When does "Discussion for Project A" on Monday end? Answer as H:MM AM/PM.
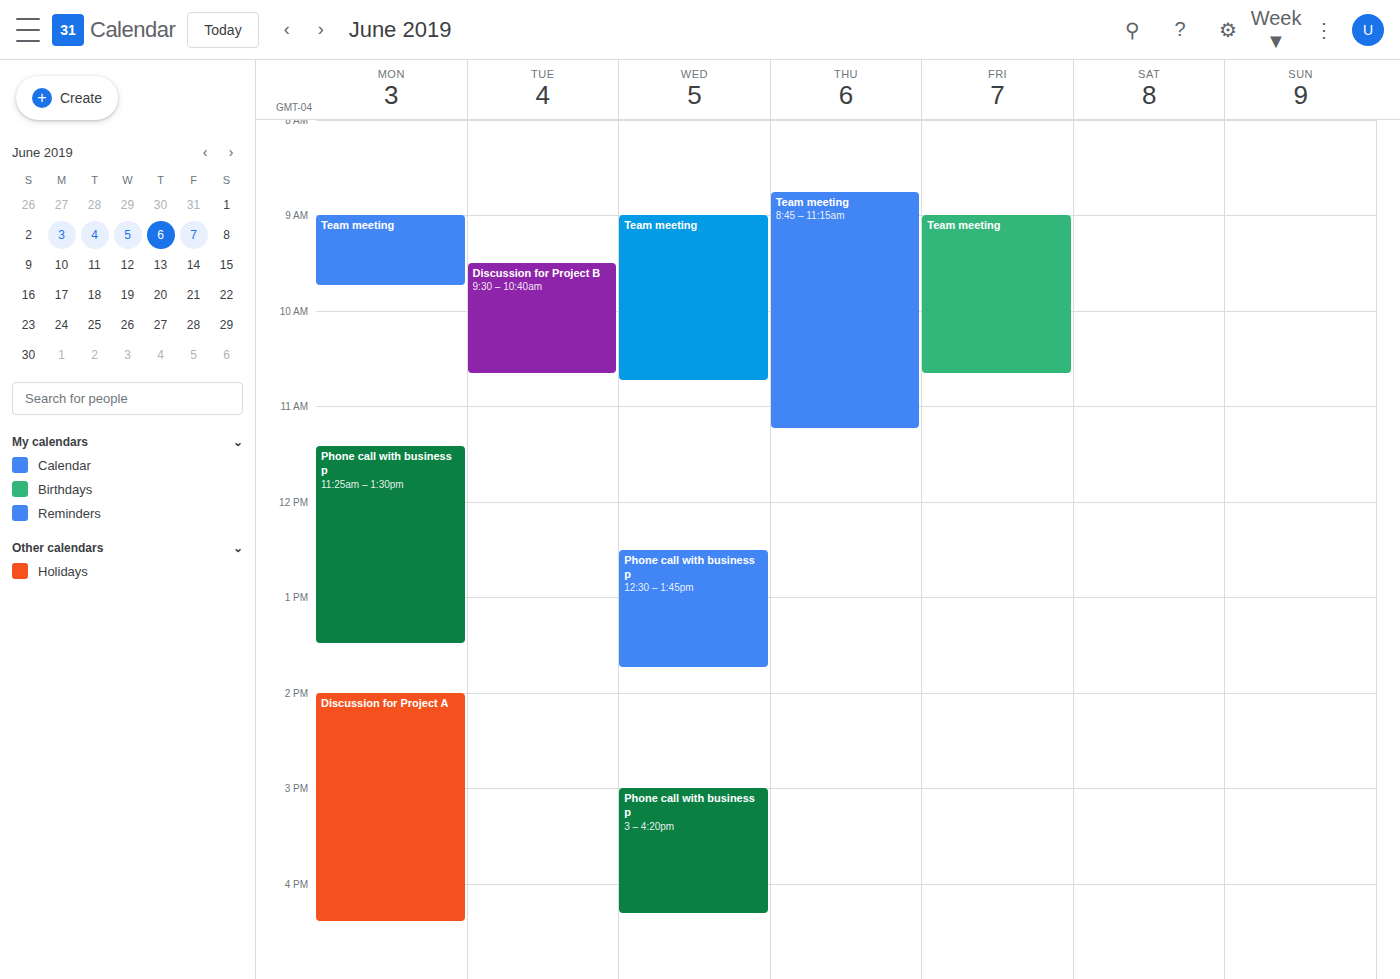
4:25 PM